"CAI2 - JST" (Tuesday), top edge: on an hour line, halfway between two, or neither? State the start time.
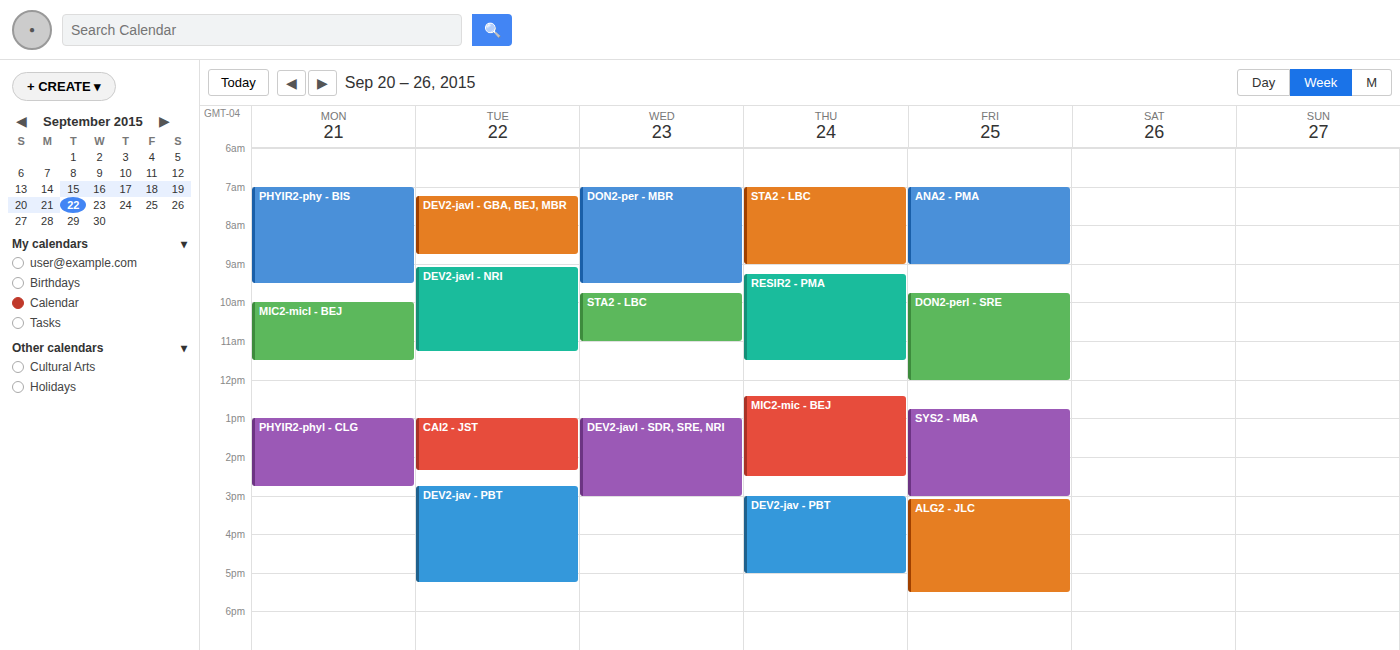
1:00 PM -- exactly on the 1 PM line.